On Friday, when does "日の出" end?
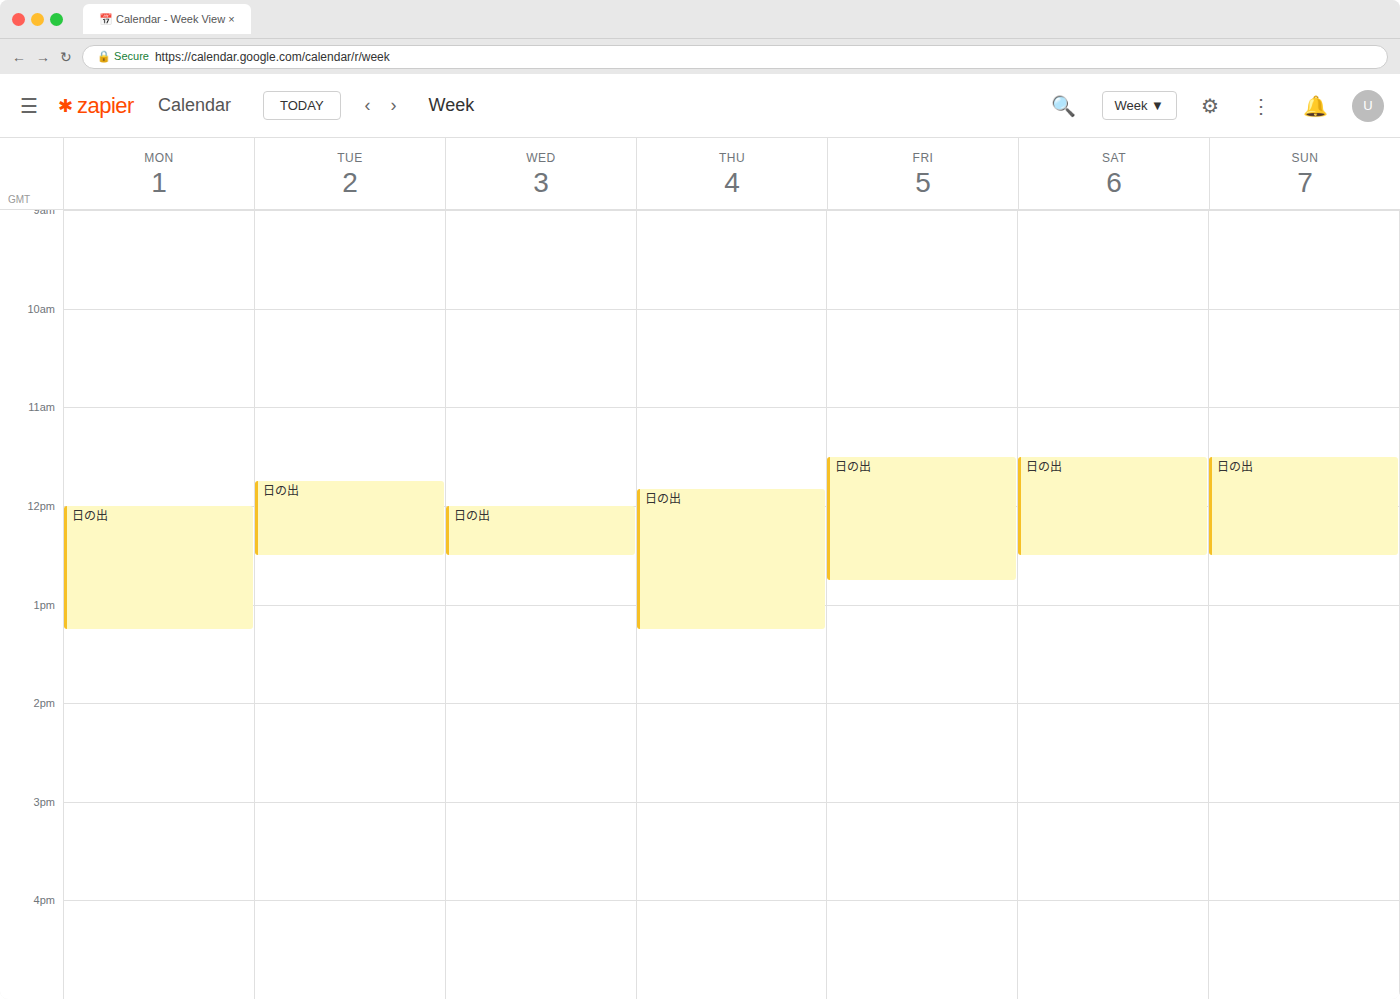
12:45